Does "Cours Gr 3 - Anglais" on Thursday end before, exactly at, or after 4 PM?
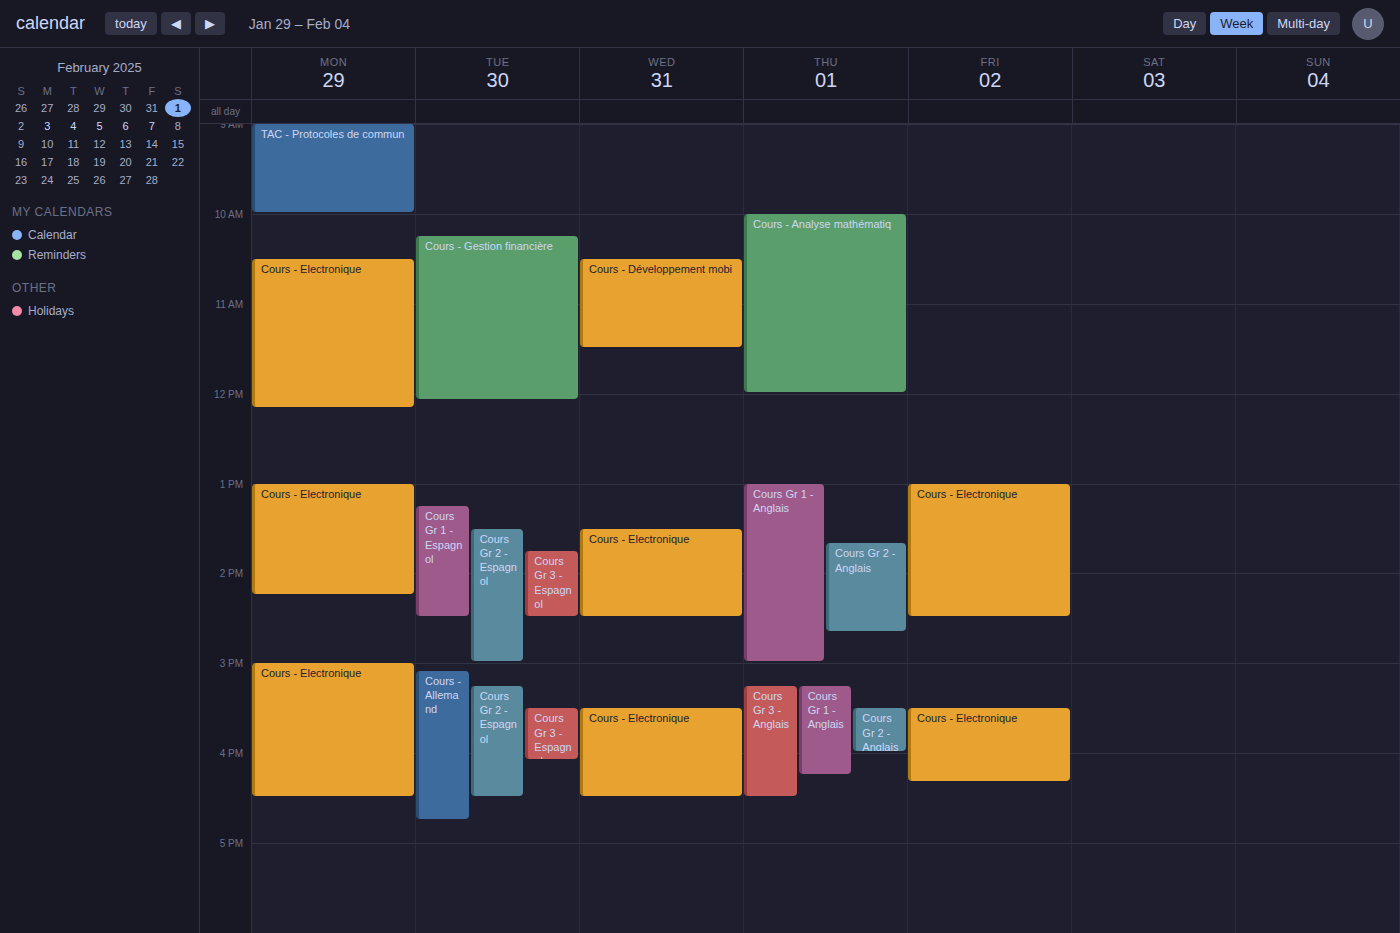
4:30 PM -- after 4 PM, 30 minutes below the 4 PM line.